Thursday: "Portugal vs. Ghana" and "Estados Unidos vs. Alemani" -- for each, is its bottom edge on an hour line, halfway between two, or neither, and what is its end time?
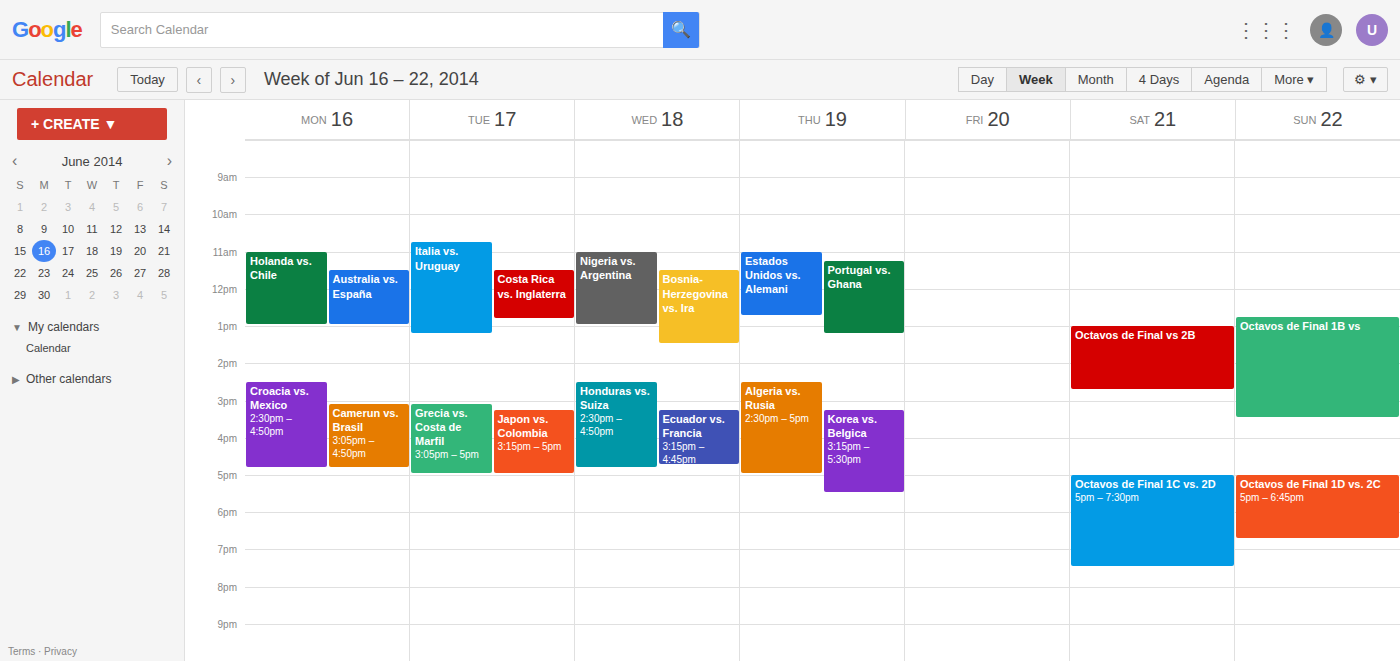
"Portugal vs. Ghana": 1:15 PM, neither: a quarter of the way from the 1 PM line to the 2 PM line. "Estados Unidos vs. Alemani": 12:45 PM, neither: three quarters of the way from the 12 PM line to the 1 PM line.